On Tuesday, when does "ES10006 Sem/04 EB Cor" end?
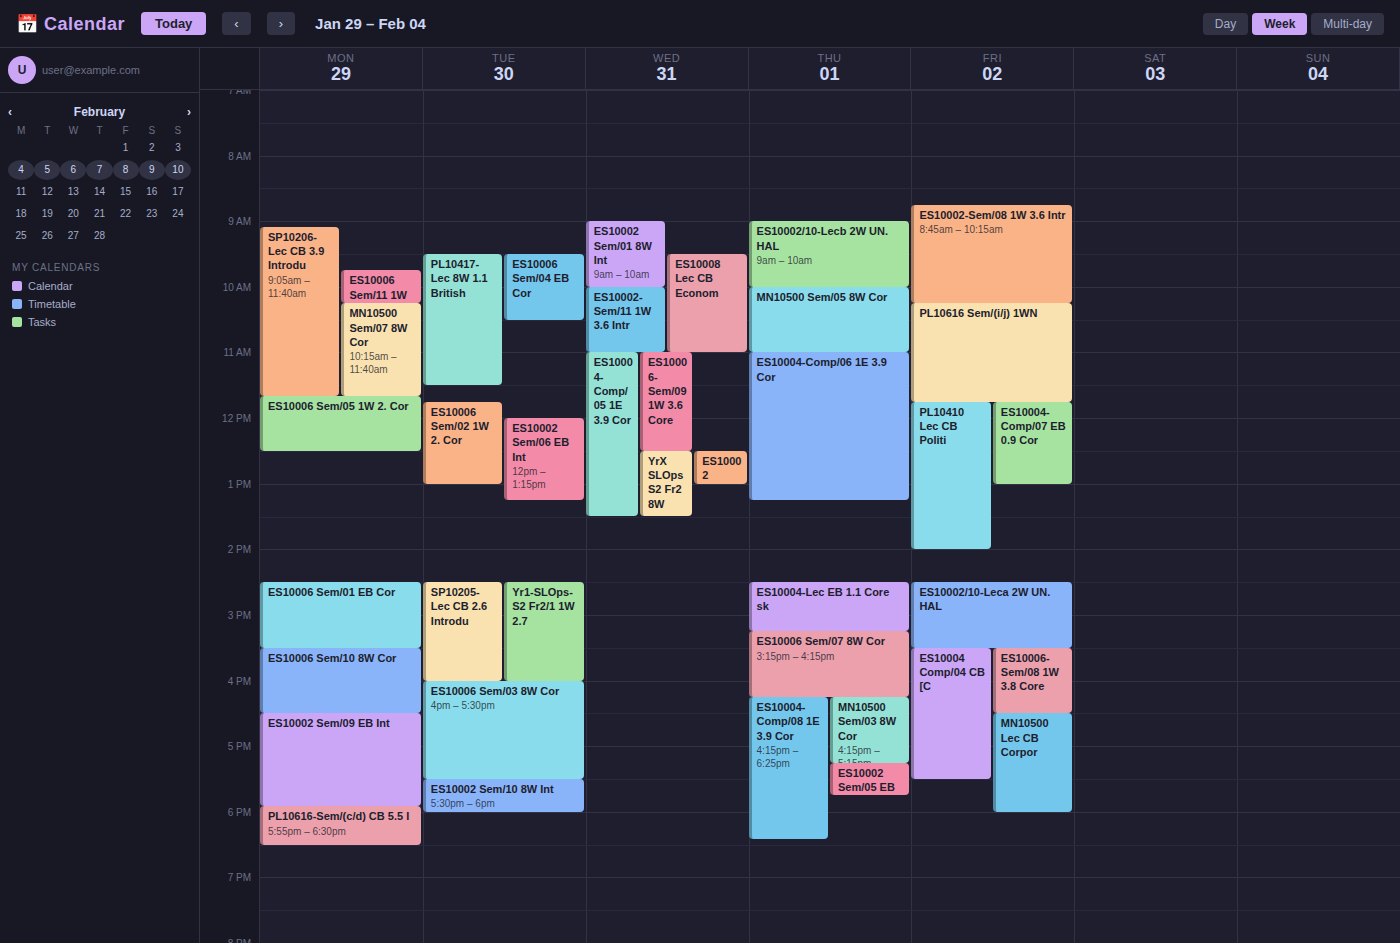
10:30 AM